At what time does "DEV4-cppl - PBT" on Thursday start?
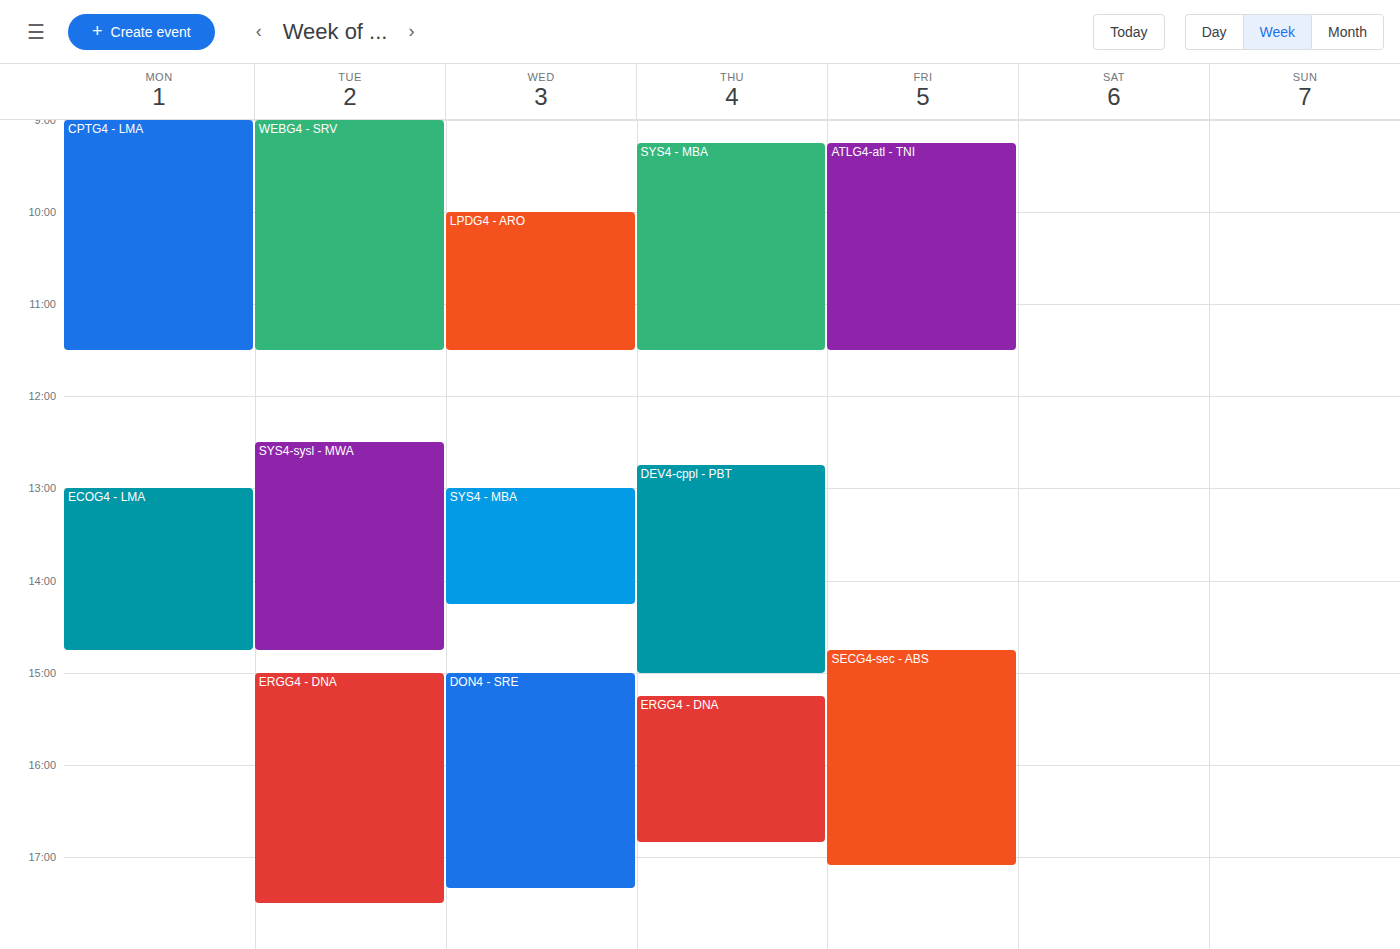
12:45 PM